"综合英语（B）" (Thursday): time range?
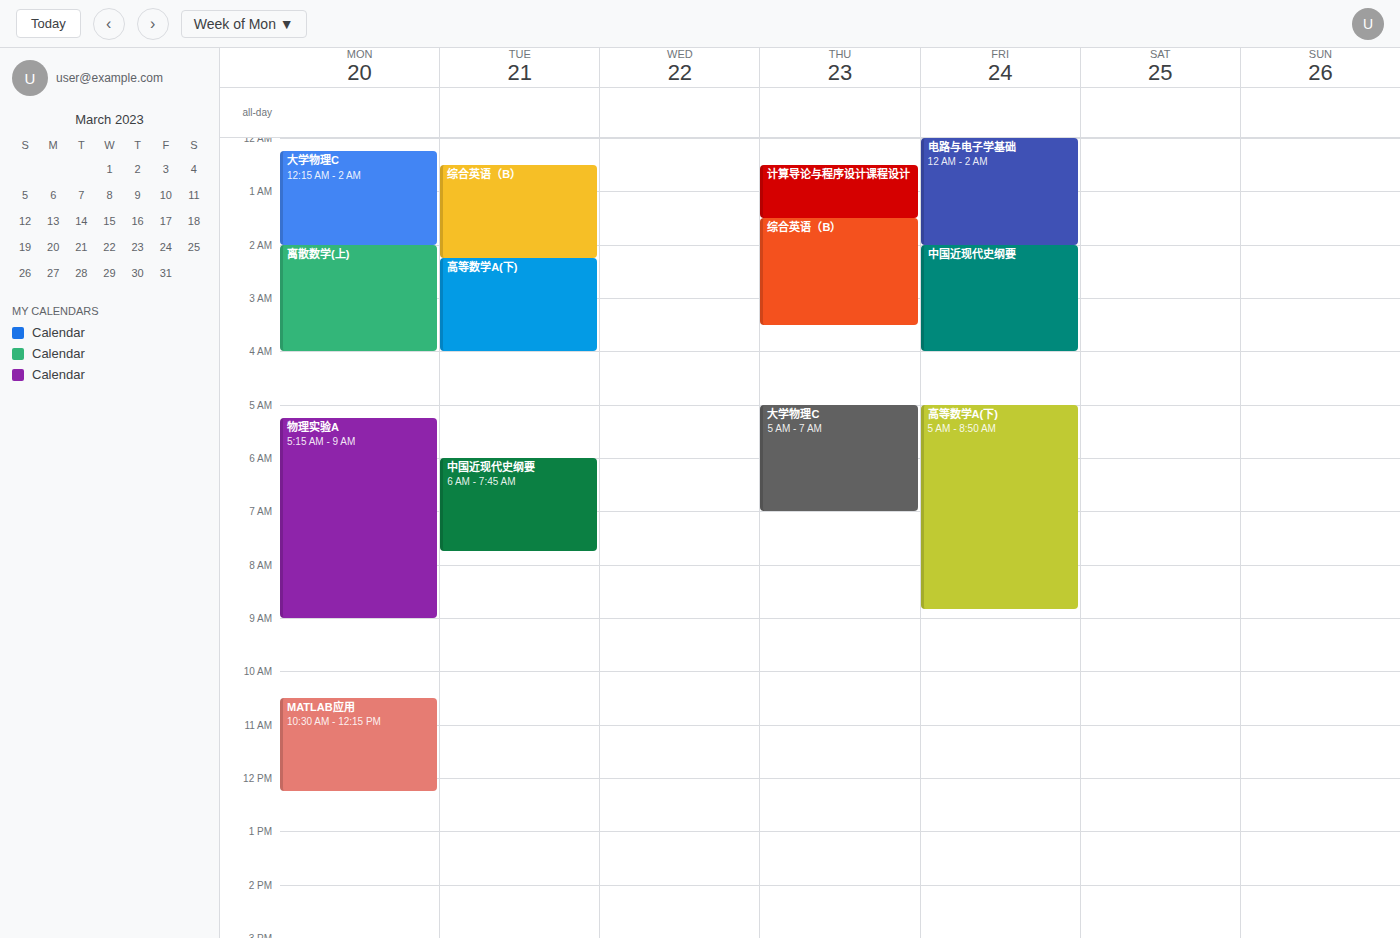
01:30 to 03:30